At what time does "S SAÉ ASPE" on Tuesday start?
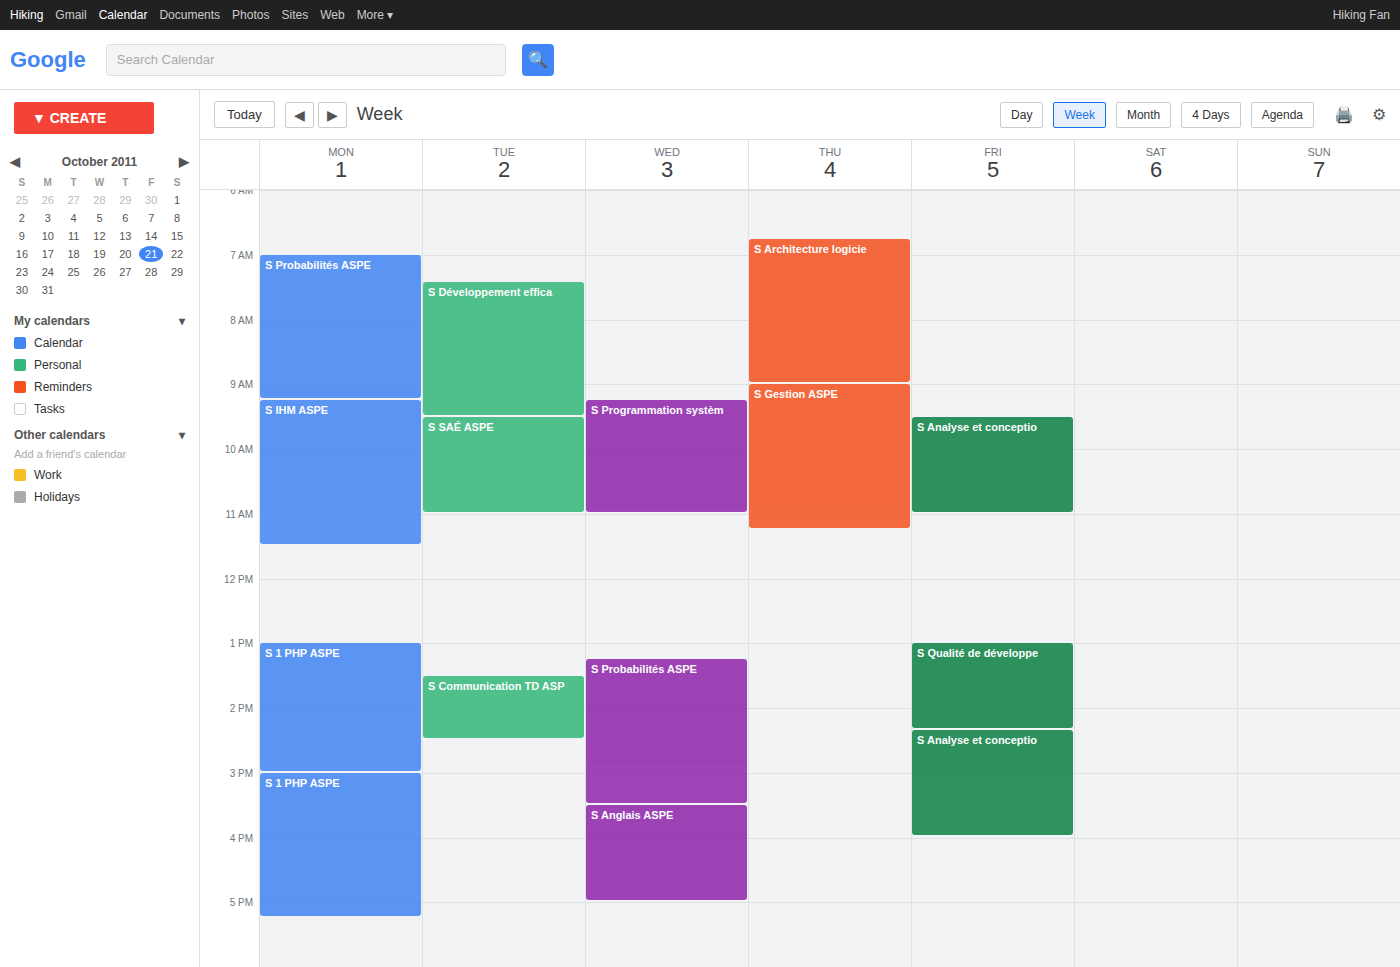
9:30 AM